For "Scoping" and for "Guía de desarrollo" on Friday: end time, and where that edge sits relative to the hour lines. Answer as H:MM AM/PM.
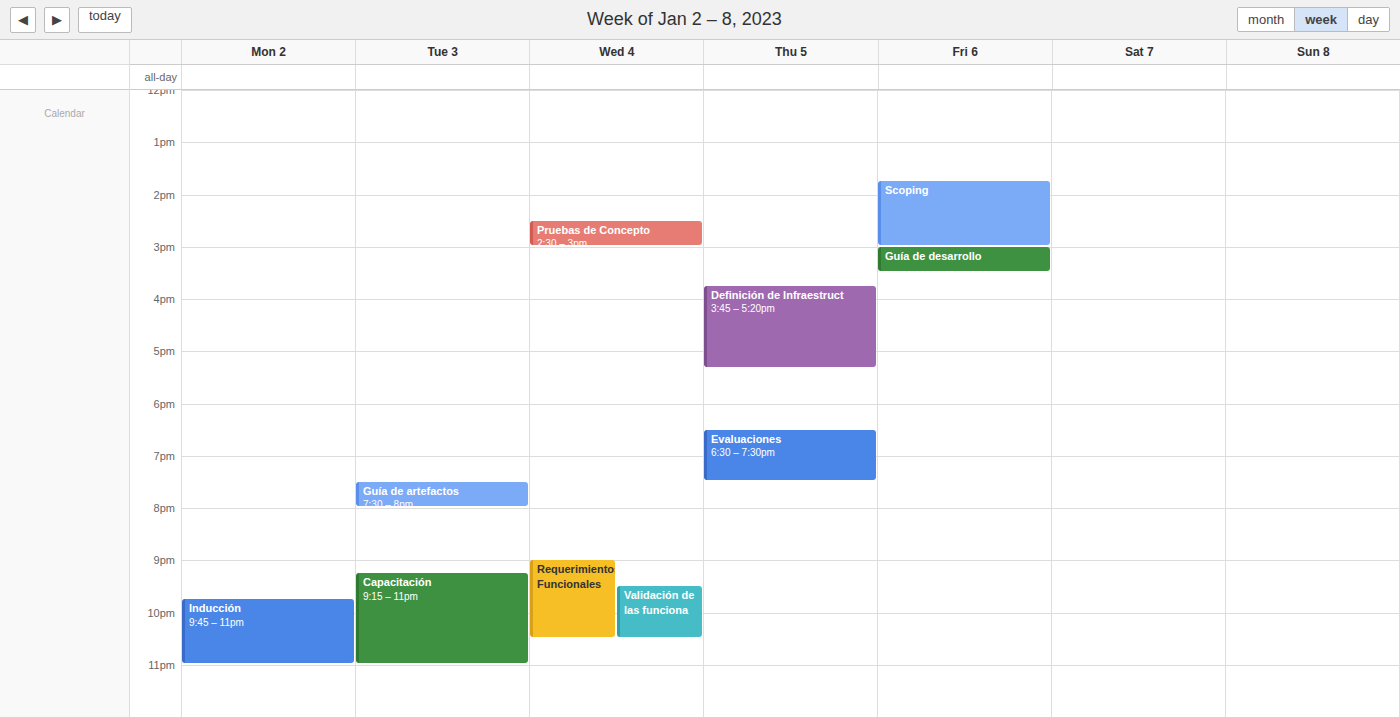
"Scoping": 3:00 PM, exactly on the 3 PM line. "Guía de desarrollo": 3:30 PM, halfway between the 3 PM and 4 PM lines.